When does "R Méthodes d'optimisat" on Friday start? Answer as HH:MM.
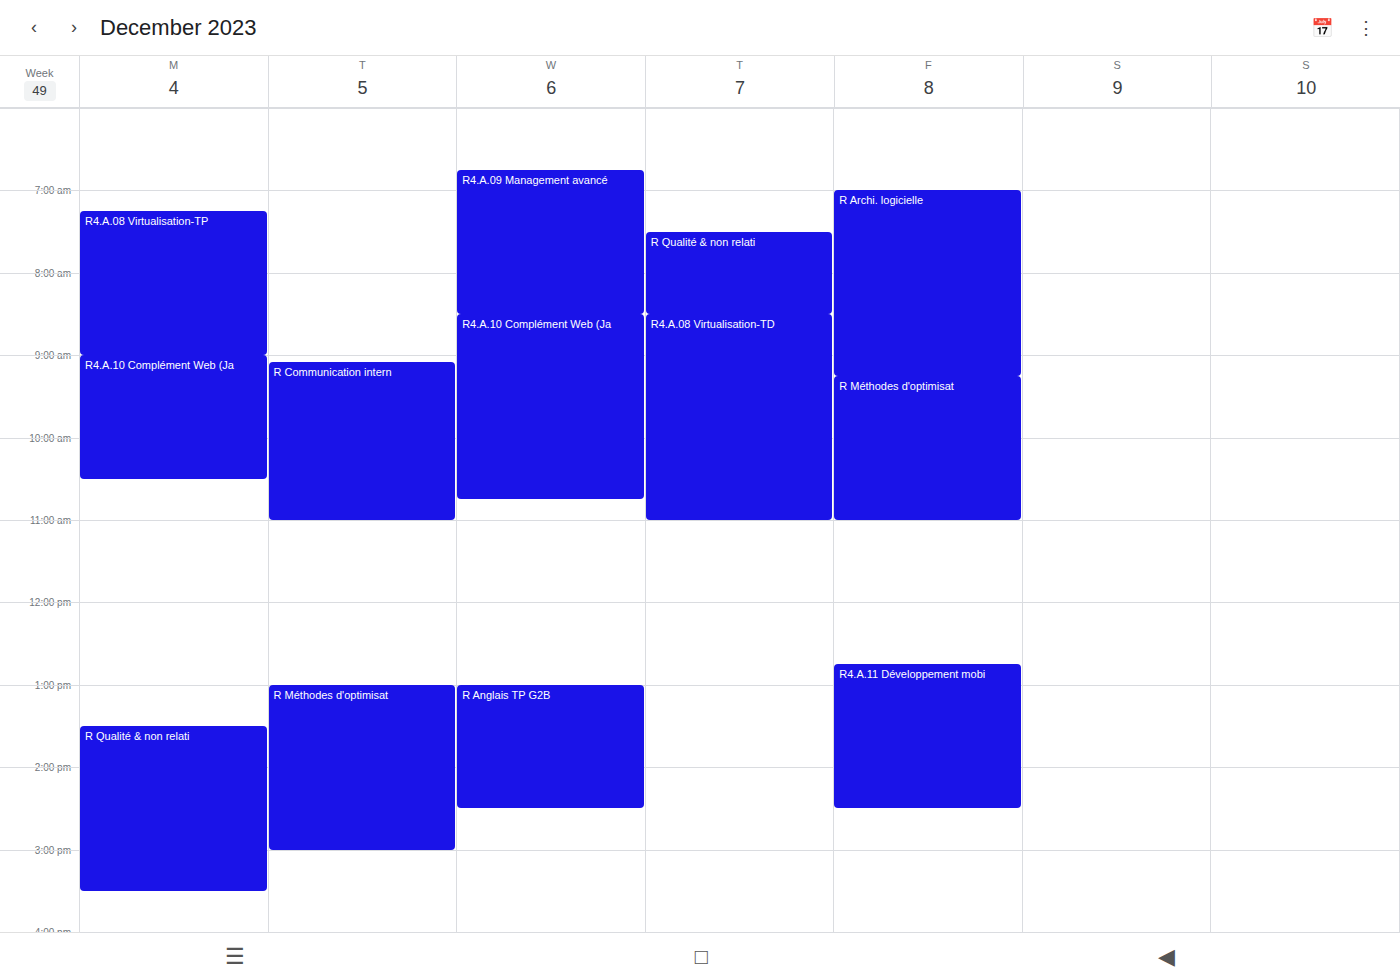
09:15